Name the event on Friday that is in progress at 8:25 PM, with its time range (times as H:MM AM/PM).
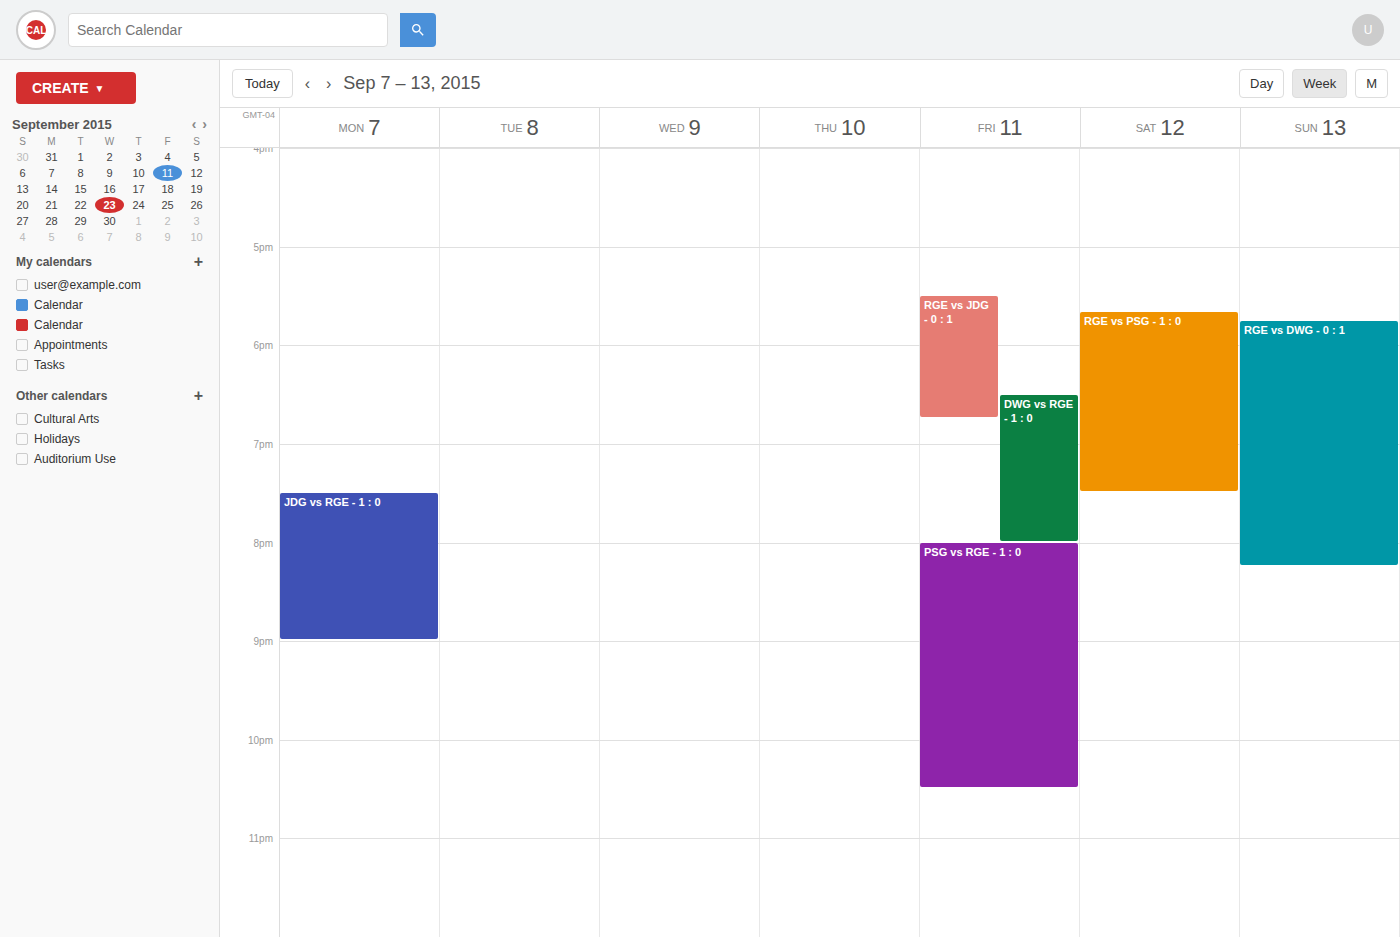
"PSG vs RGE - 1 : 0", 8:00 PM to 10:30 PM